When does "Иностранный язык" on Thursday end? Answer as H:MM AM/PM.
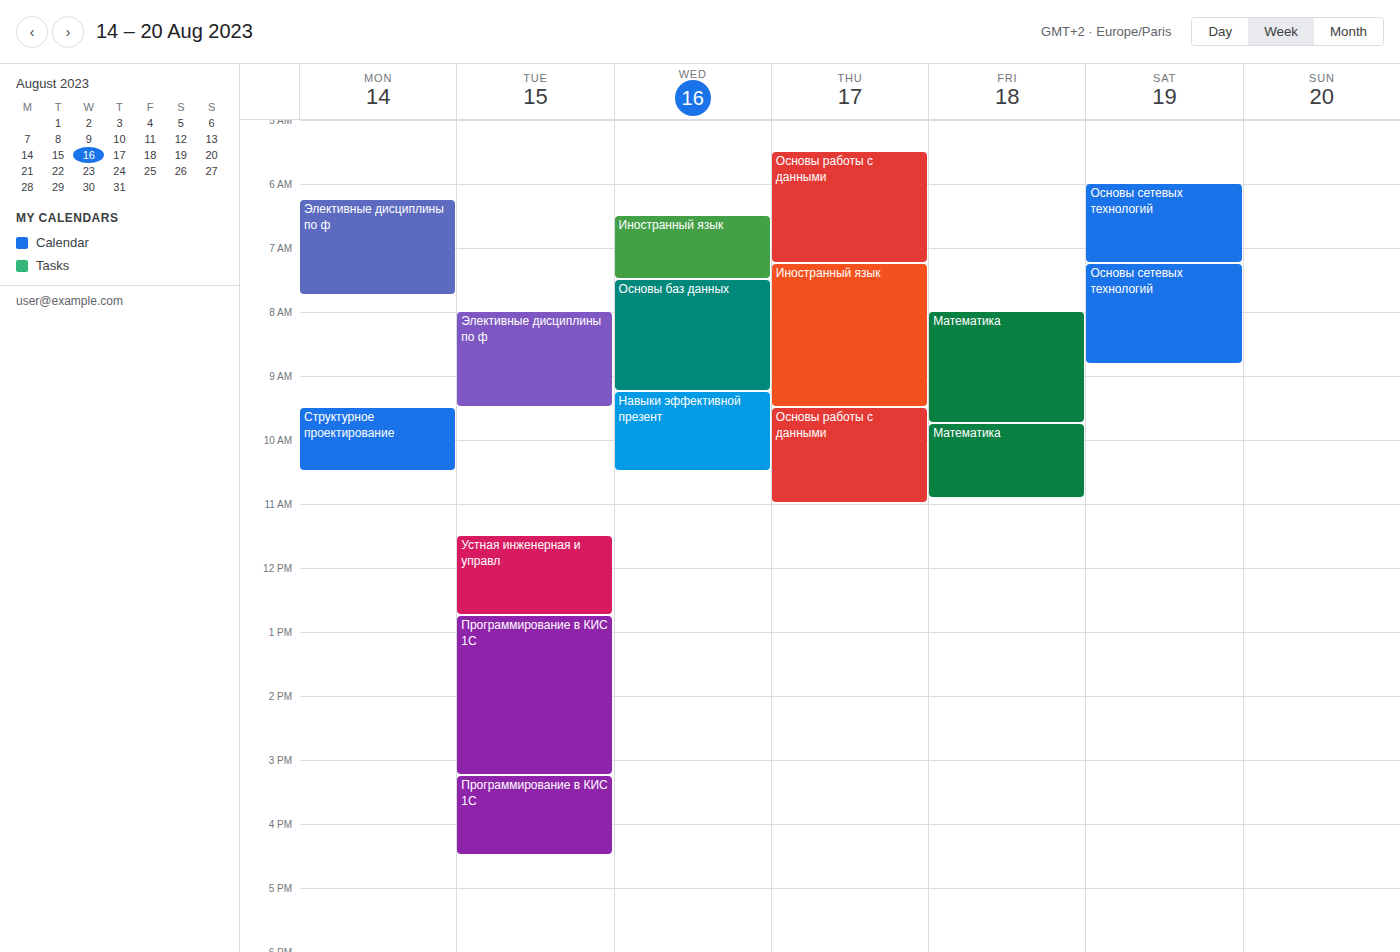
9:30 AM